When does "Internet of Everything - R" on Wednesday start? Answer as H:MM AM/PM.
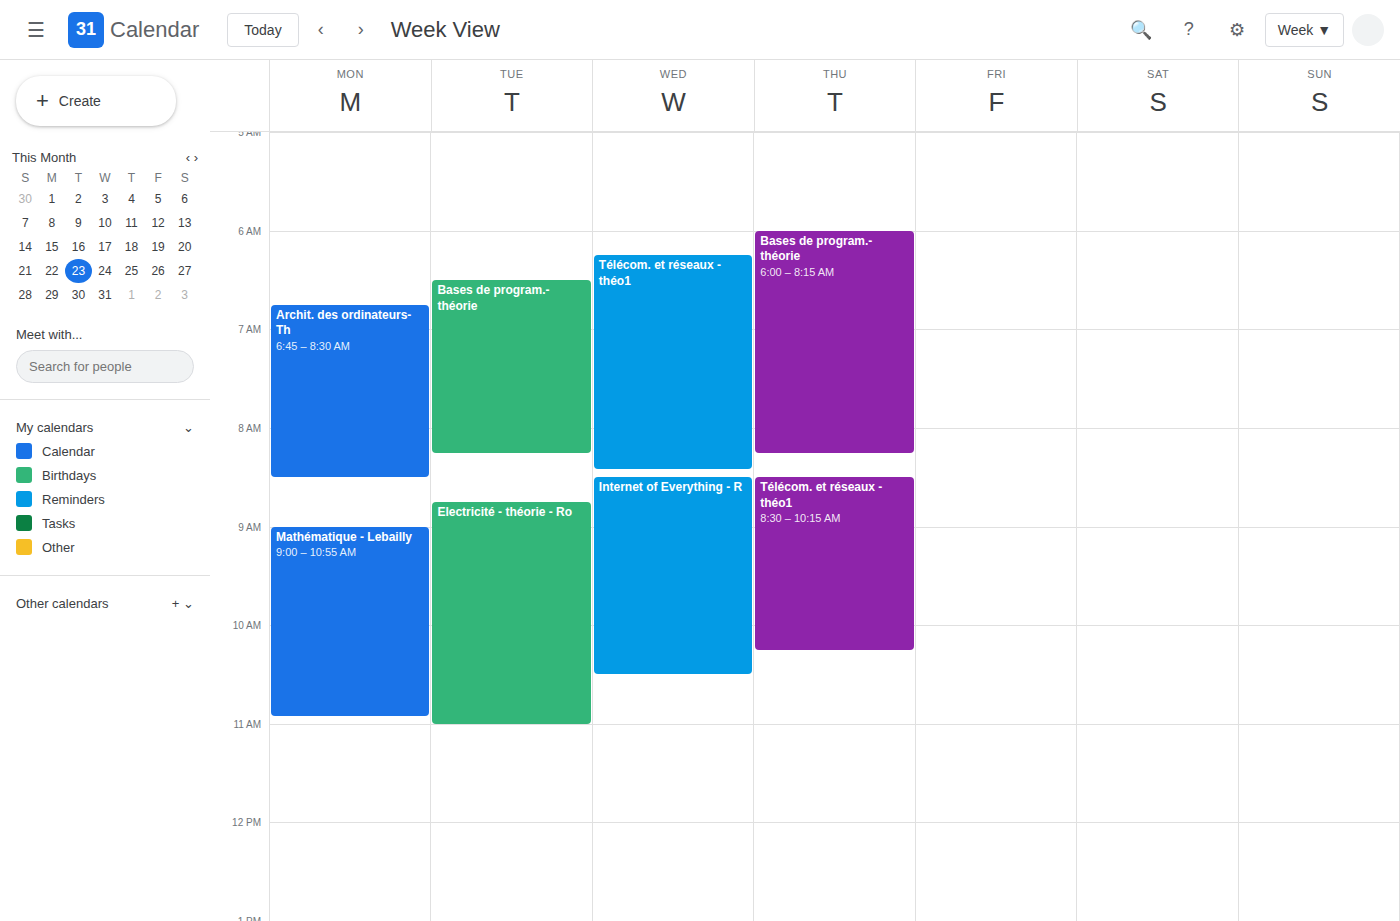
8:30 AM